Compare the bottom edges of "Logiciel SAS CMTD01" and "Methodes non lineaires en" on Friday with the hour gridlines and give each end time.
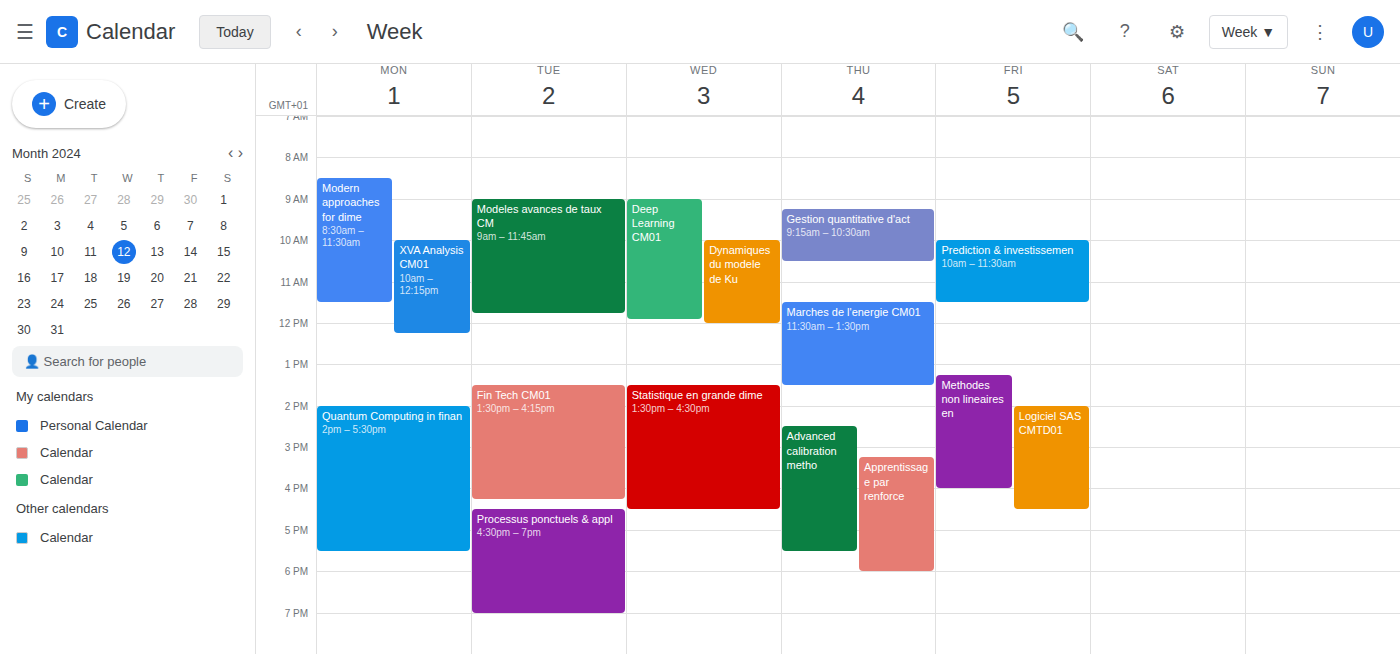
"Logiciel SAS CMTD01": 16:30, halfway between the 16:00 and 17:00 lines. "Methodes non lineaires en": 16:00, exactly on the 16:00 line.